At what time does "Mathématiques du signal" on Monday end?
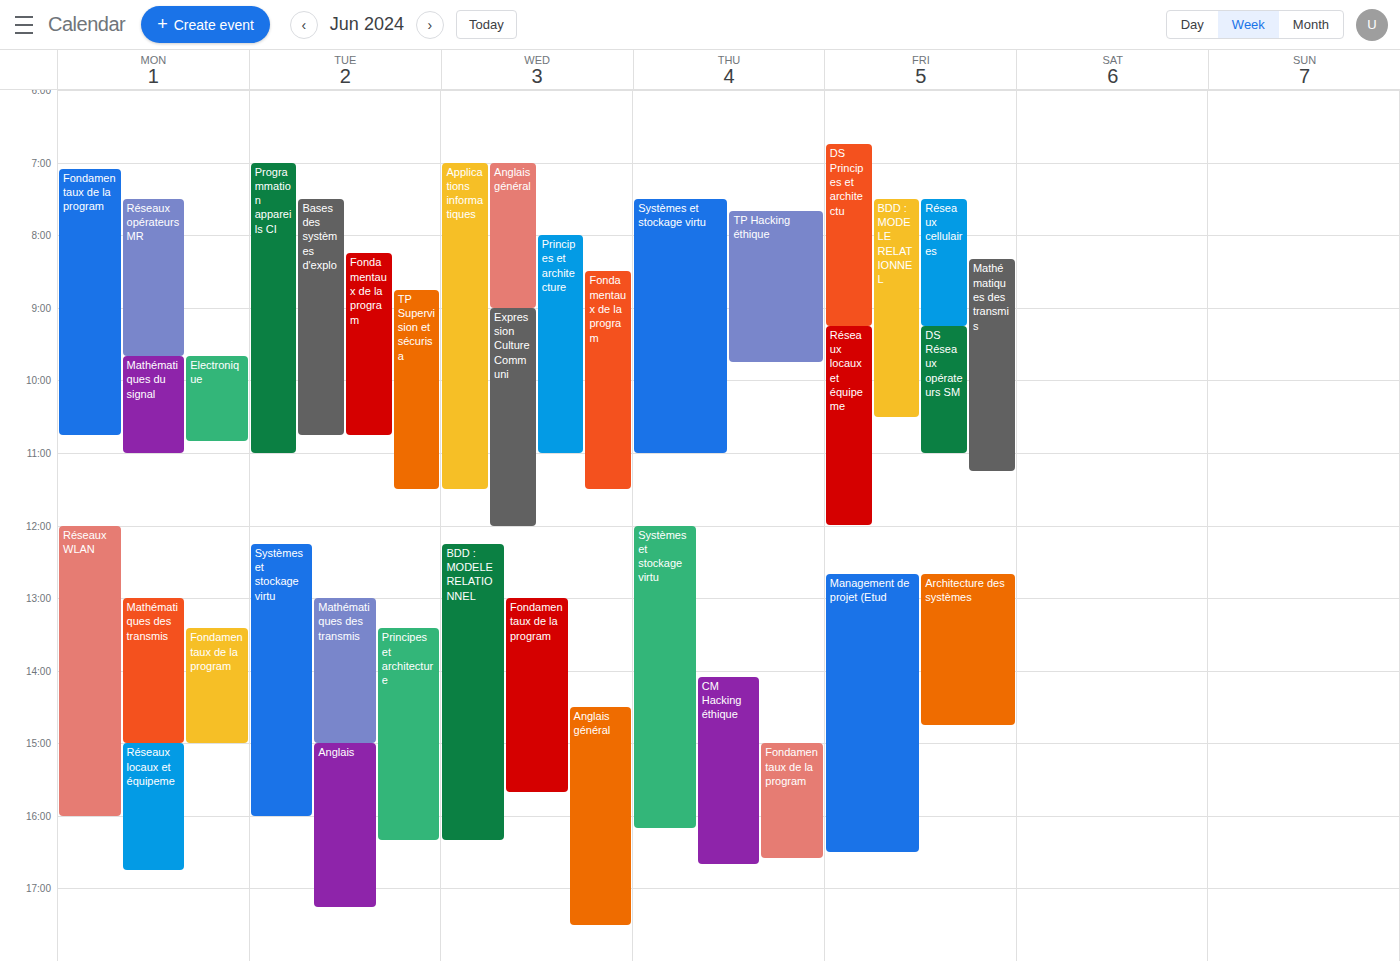
11:00 AM